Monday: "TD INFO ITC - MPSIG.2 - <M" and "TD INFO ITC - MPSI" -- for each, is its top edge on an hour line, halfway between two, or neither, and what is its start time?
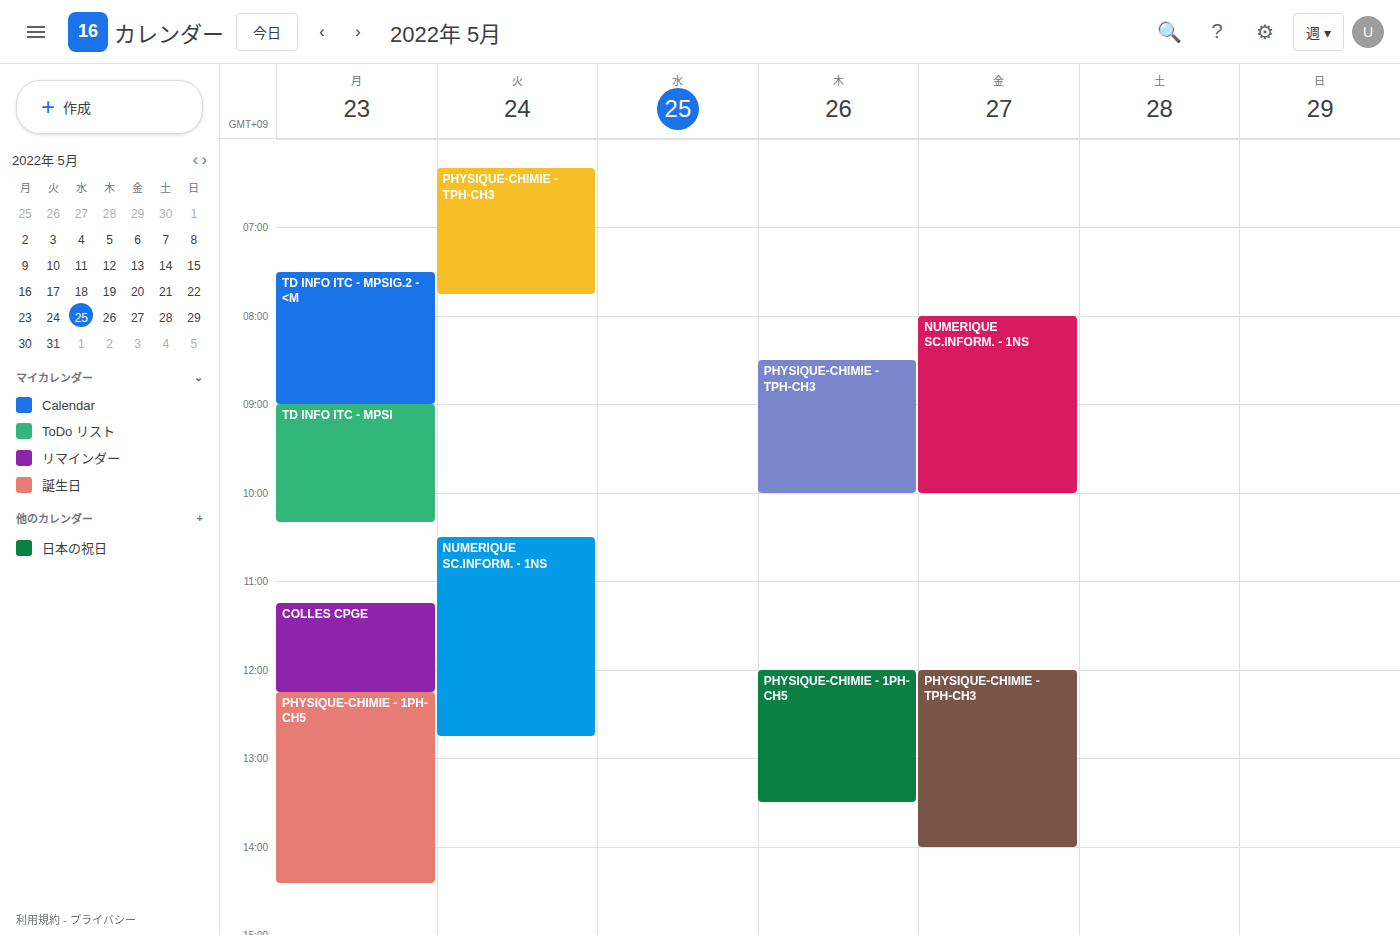
"TD INFO ITC - MPSIG.2 - <M": 07:30, halfway between the 07:00 and 08:00 lines. "TD INFO ITC - MPSI": 09:00, exactly on the 09:00 line.